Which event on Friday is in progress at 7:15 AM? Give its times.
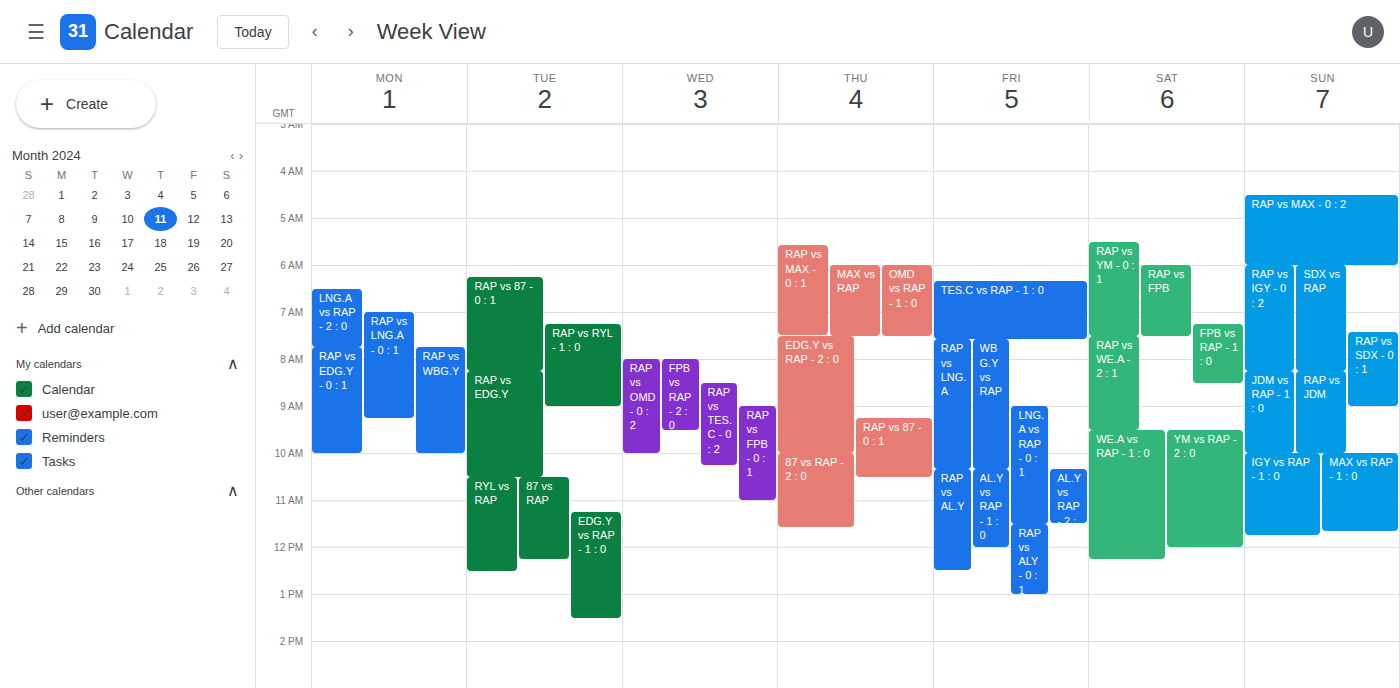
"TES.C vs RAP - 1 : 0", 6:20 AM to 7:35 AM